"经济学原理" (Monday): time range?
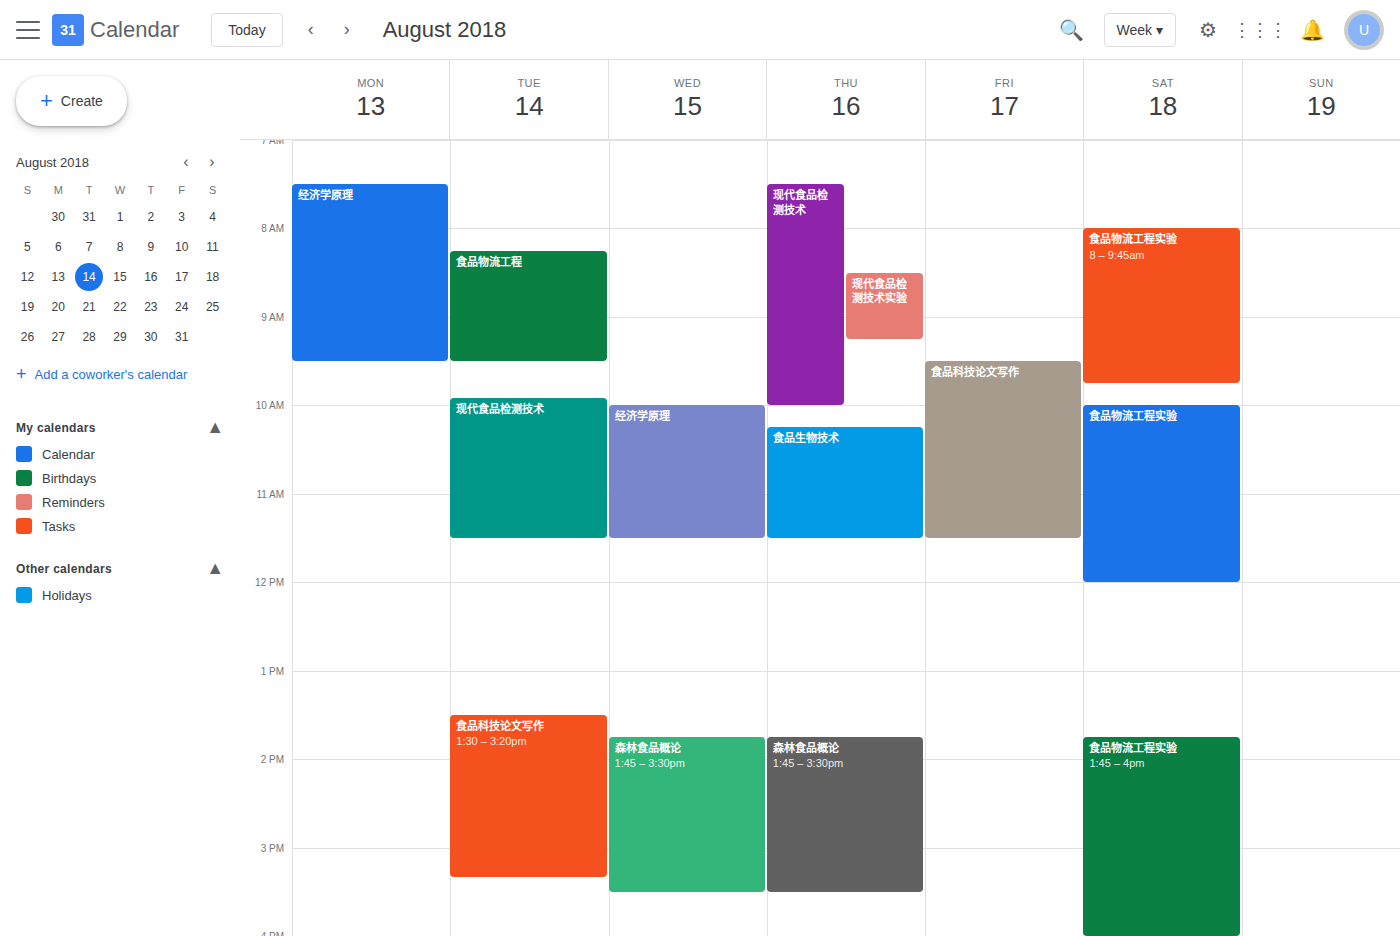
7:30 AM to 9:30 AM